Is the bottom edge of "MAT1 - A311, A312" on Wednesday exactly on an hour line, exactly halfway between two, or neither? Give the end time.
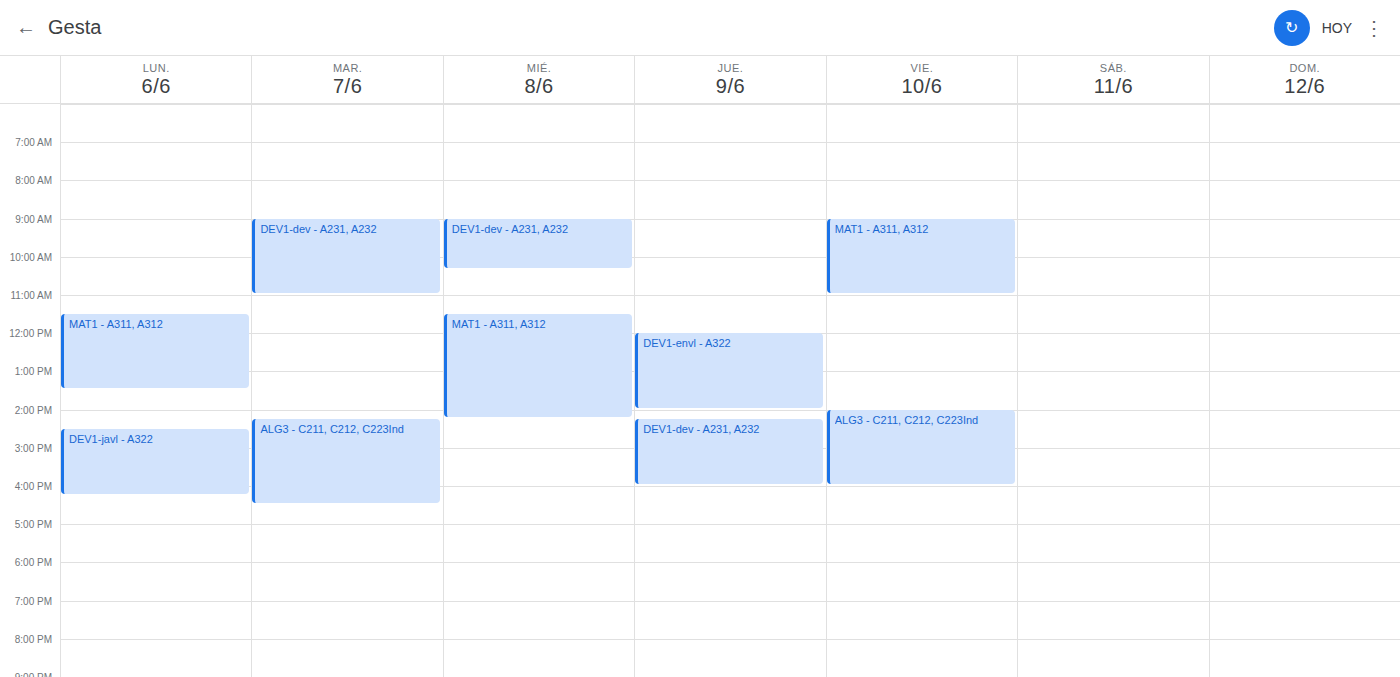
2:15 PM -- neither: a quarter of the way from the 2 PM line to the 3 PM line.